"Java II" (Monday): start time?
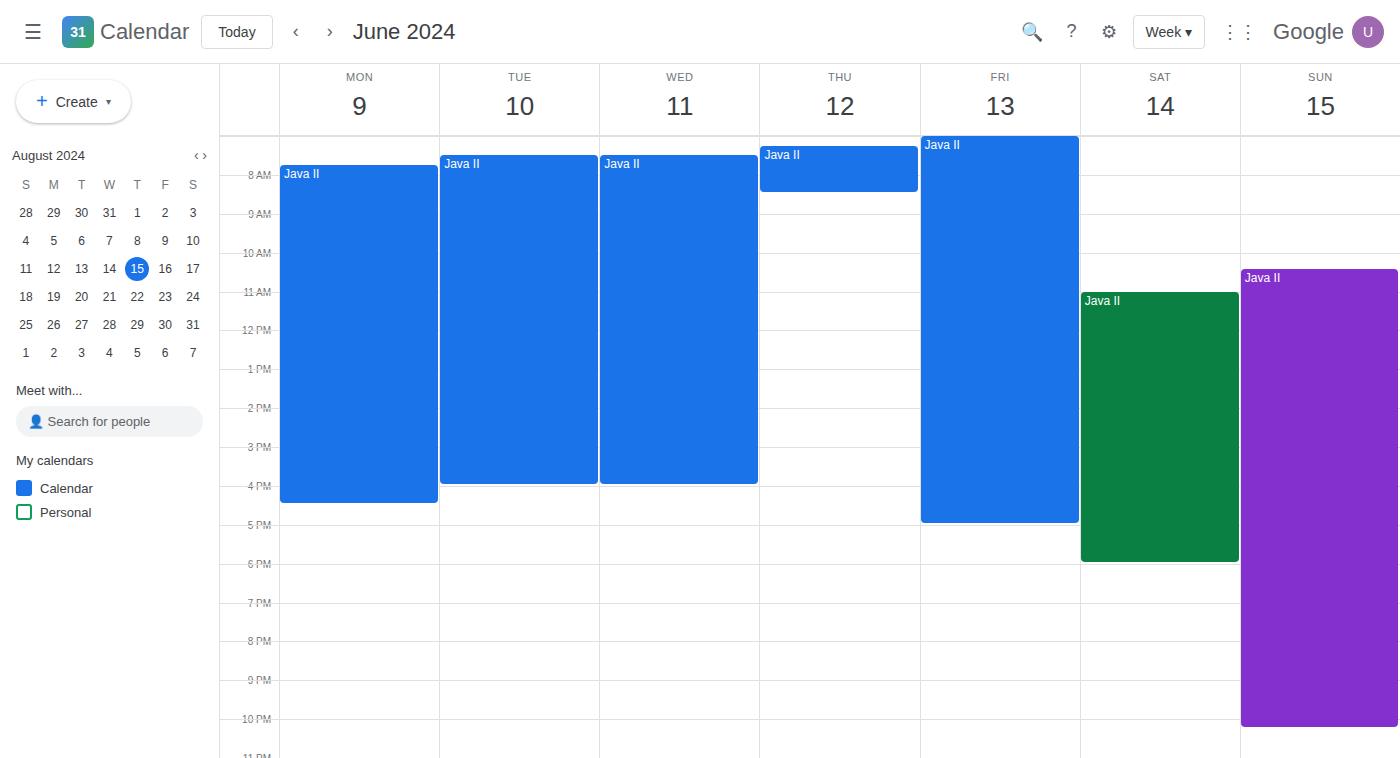
7:45 AM